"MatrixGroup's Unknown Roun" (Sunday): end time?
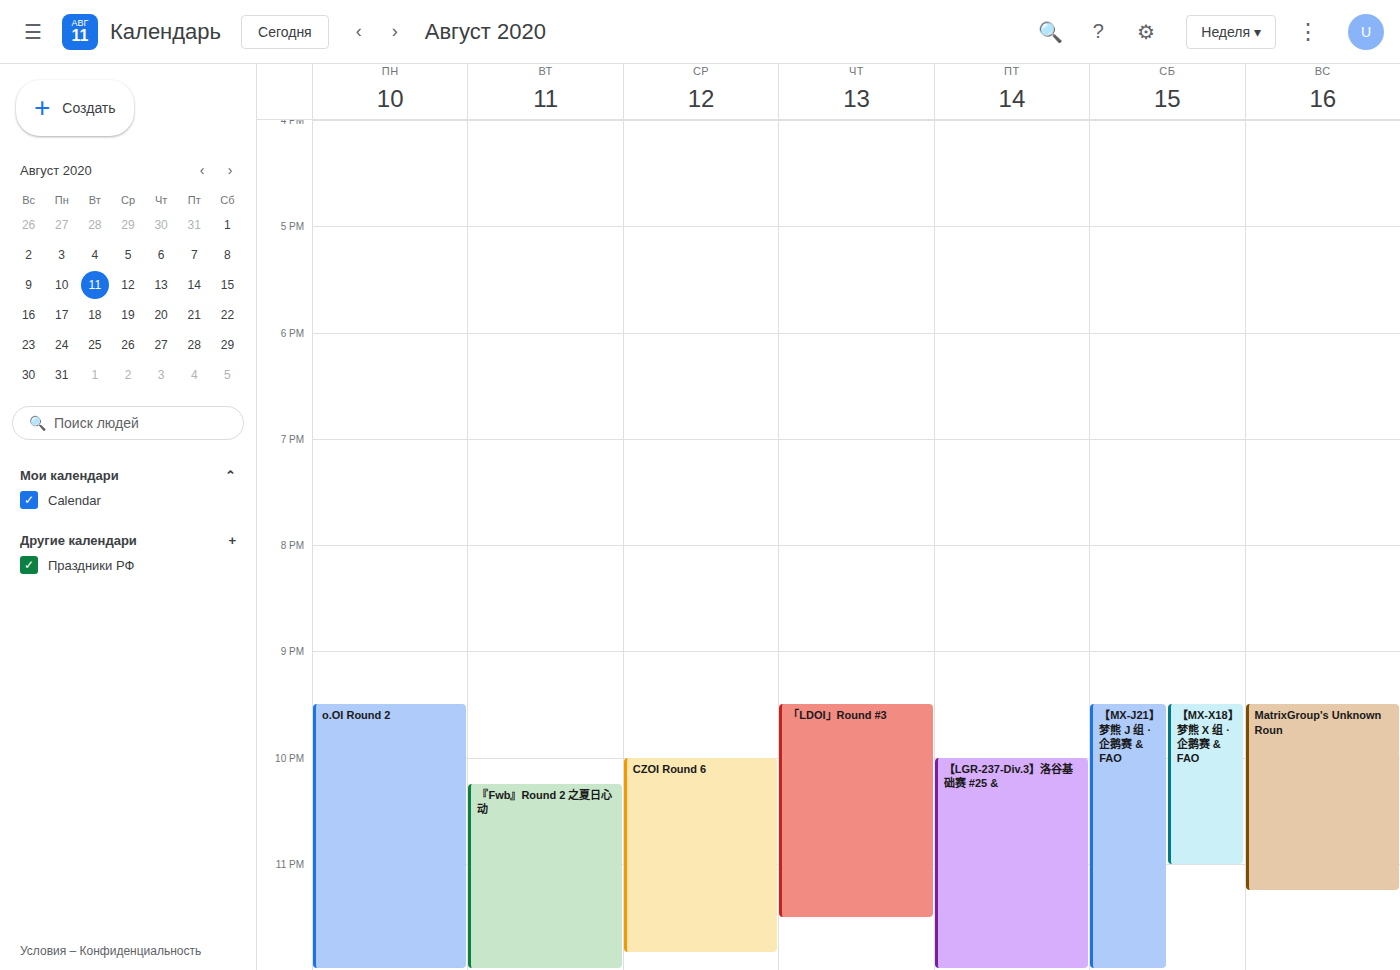
11:15 PM